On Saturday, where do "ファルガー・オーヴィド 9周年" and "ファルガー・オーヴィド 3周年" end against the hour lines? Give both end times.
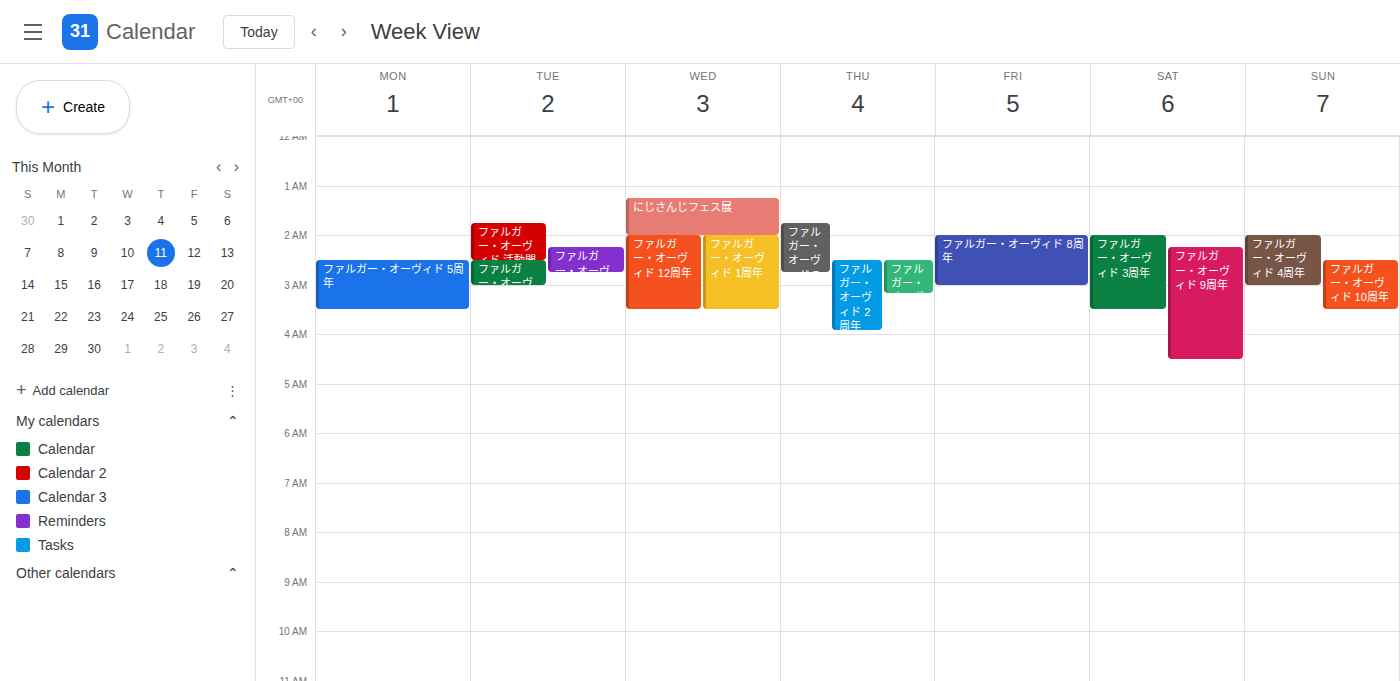
"ファルガー・オーヴィド 9周年": 4:30 AM, halfway between the 4 AM and 5 AM lines. "ファルガー・オーヴィド 3周年": 3:30 AM, halfway between the 3 AM and 4 AM lines.